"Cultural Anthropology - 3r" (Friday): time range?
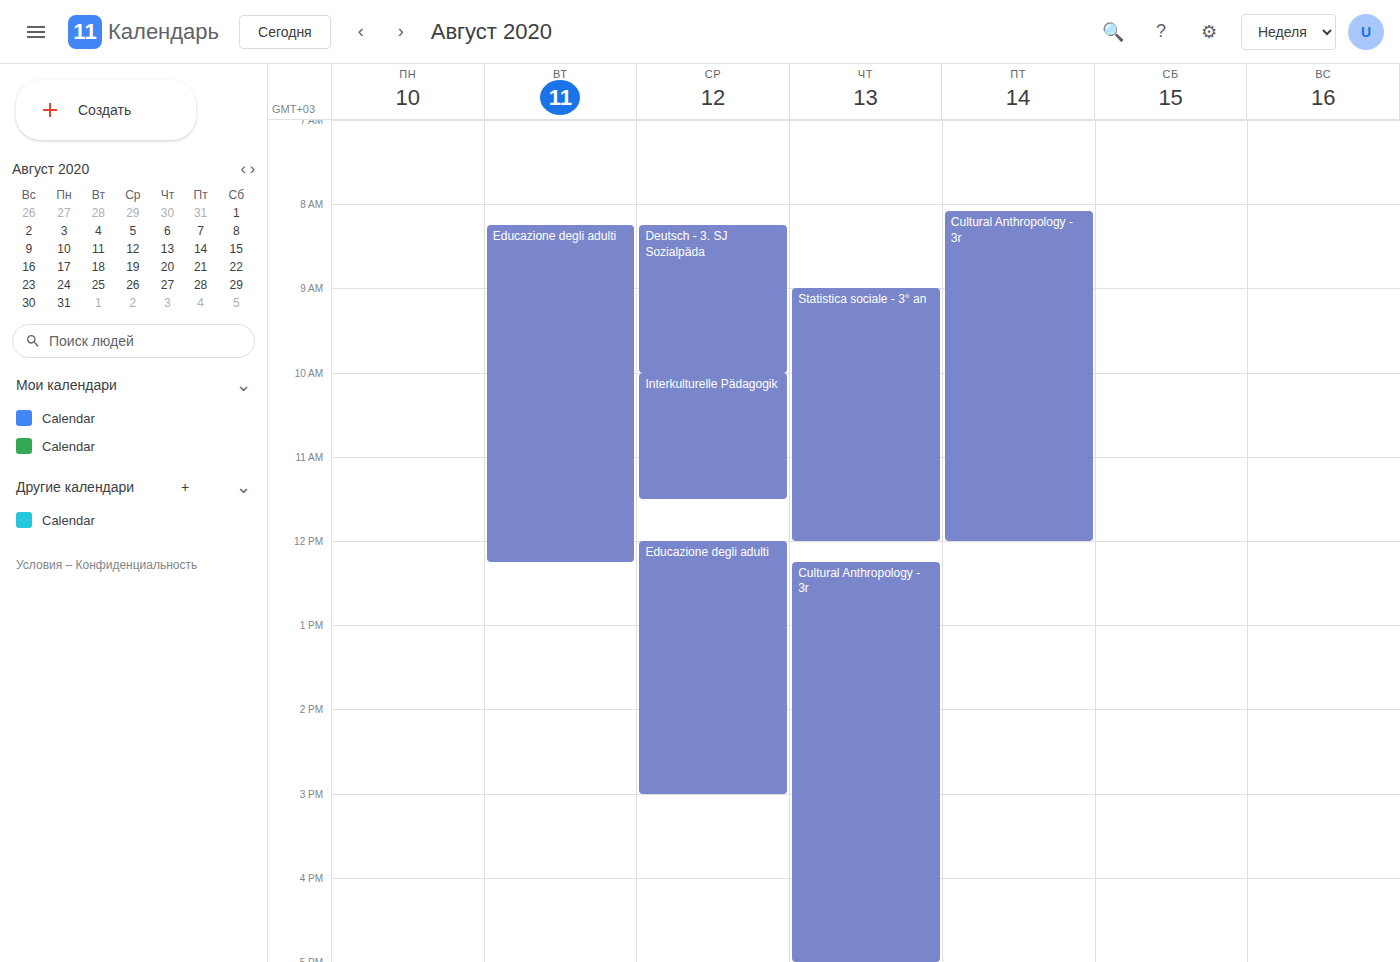
8:05 AM to 12:00 PM